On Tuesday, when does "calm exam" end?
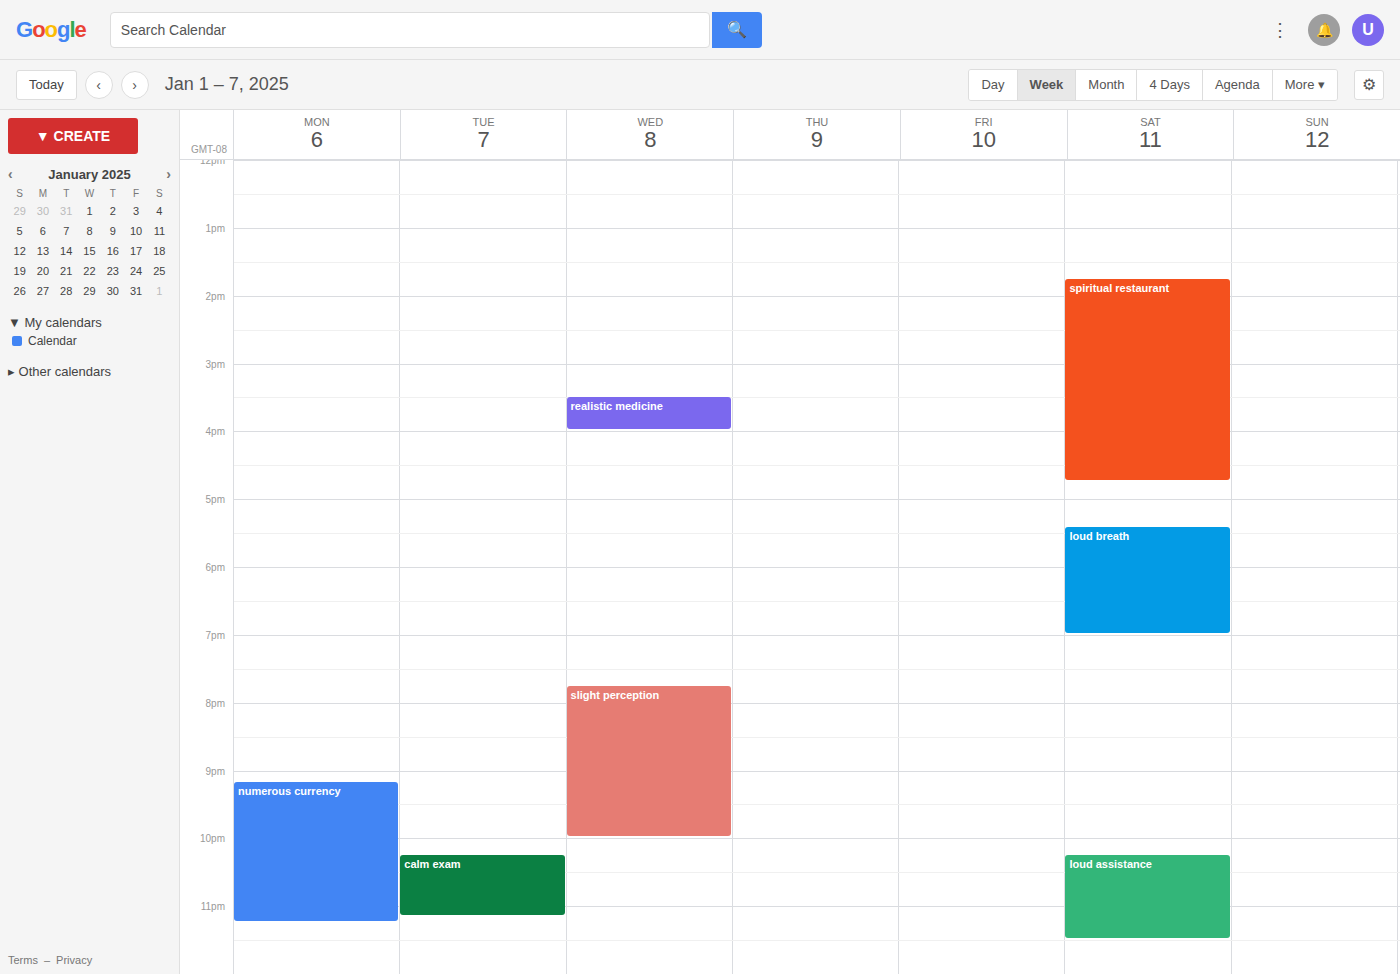
11:10 PM